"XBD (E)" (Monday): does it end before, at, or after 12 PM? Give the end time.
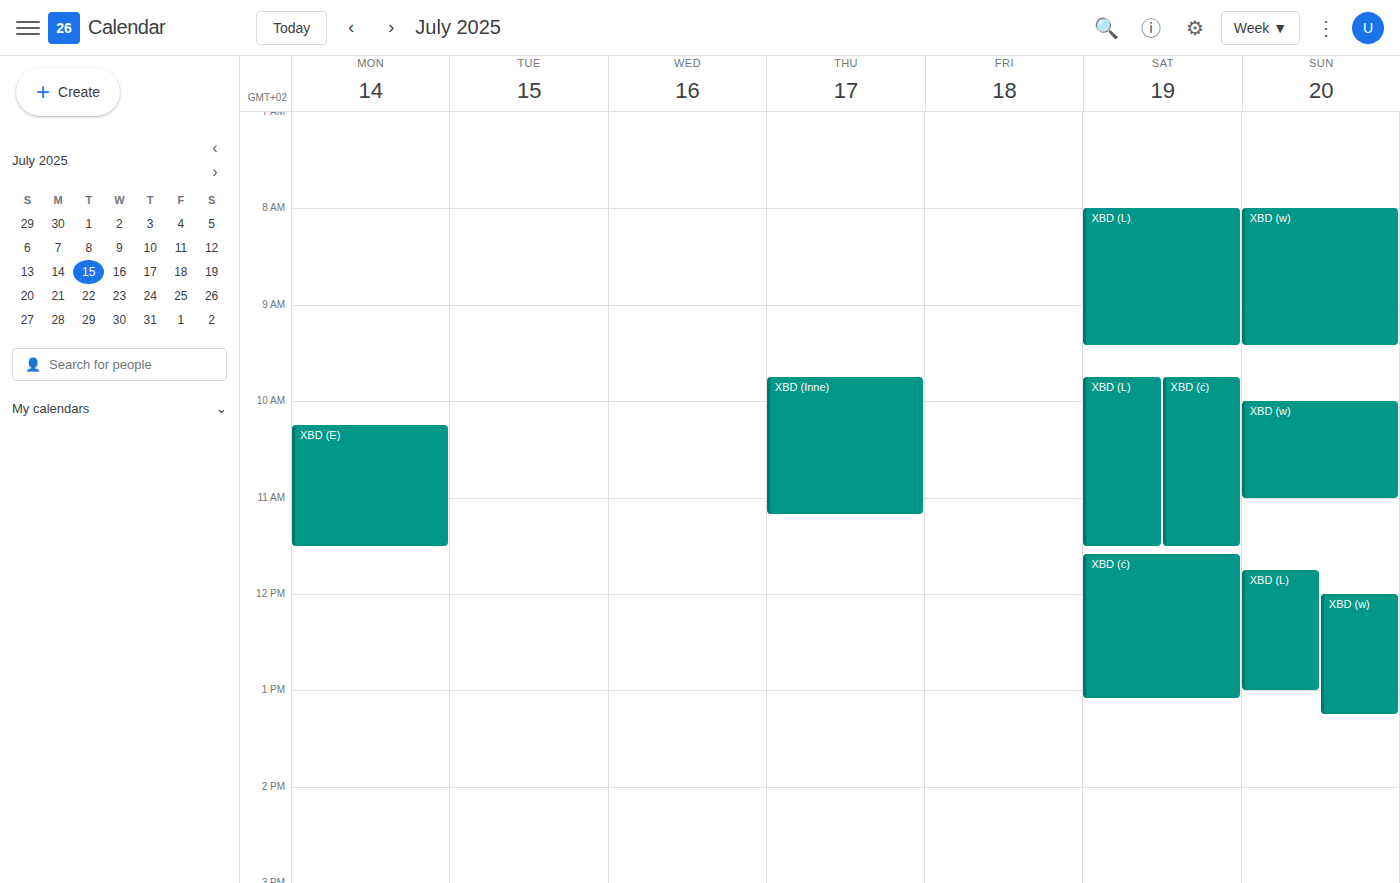
11:30 AM -- before 12 PM, 30 minutes above the 12 PM line.